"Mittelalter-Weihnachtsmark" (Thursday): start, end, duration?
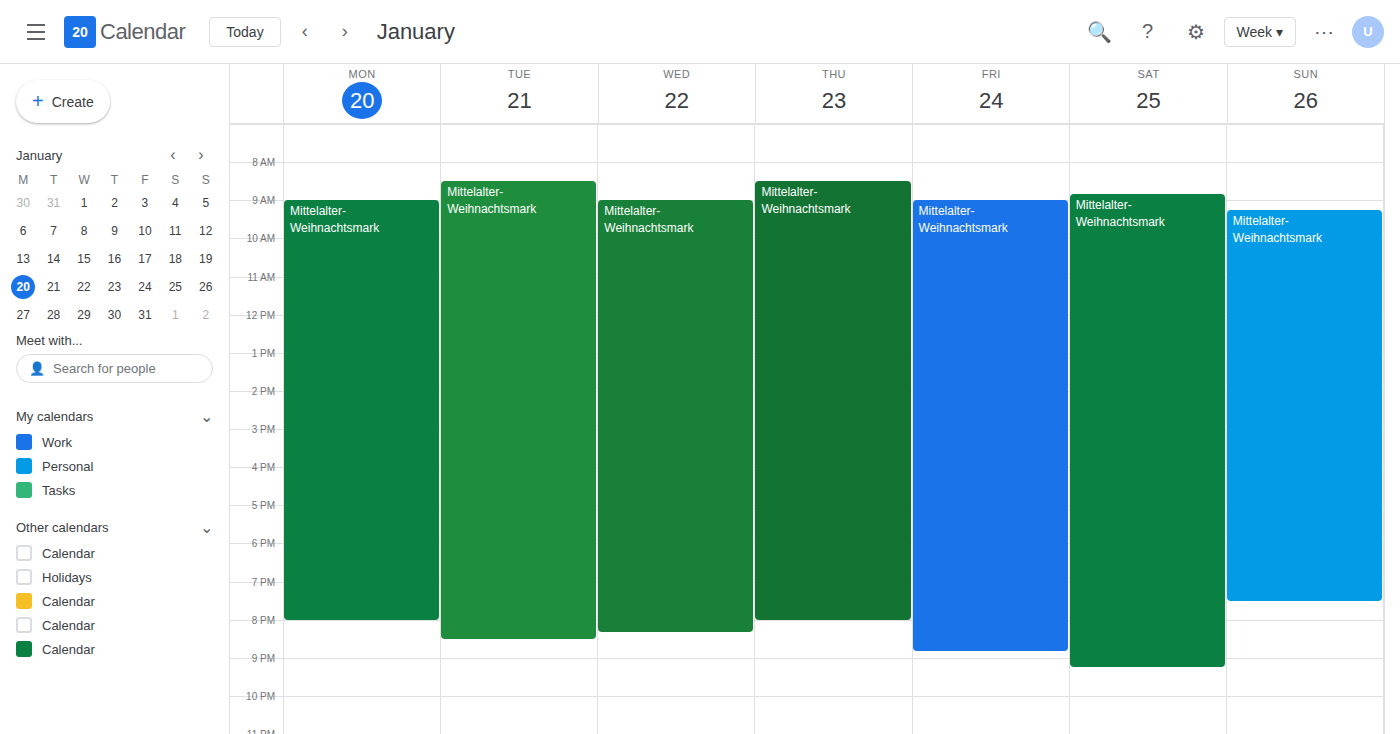
8:30 AM to 8:00 PM, 11 hours 30 minutes